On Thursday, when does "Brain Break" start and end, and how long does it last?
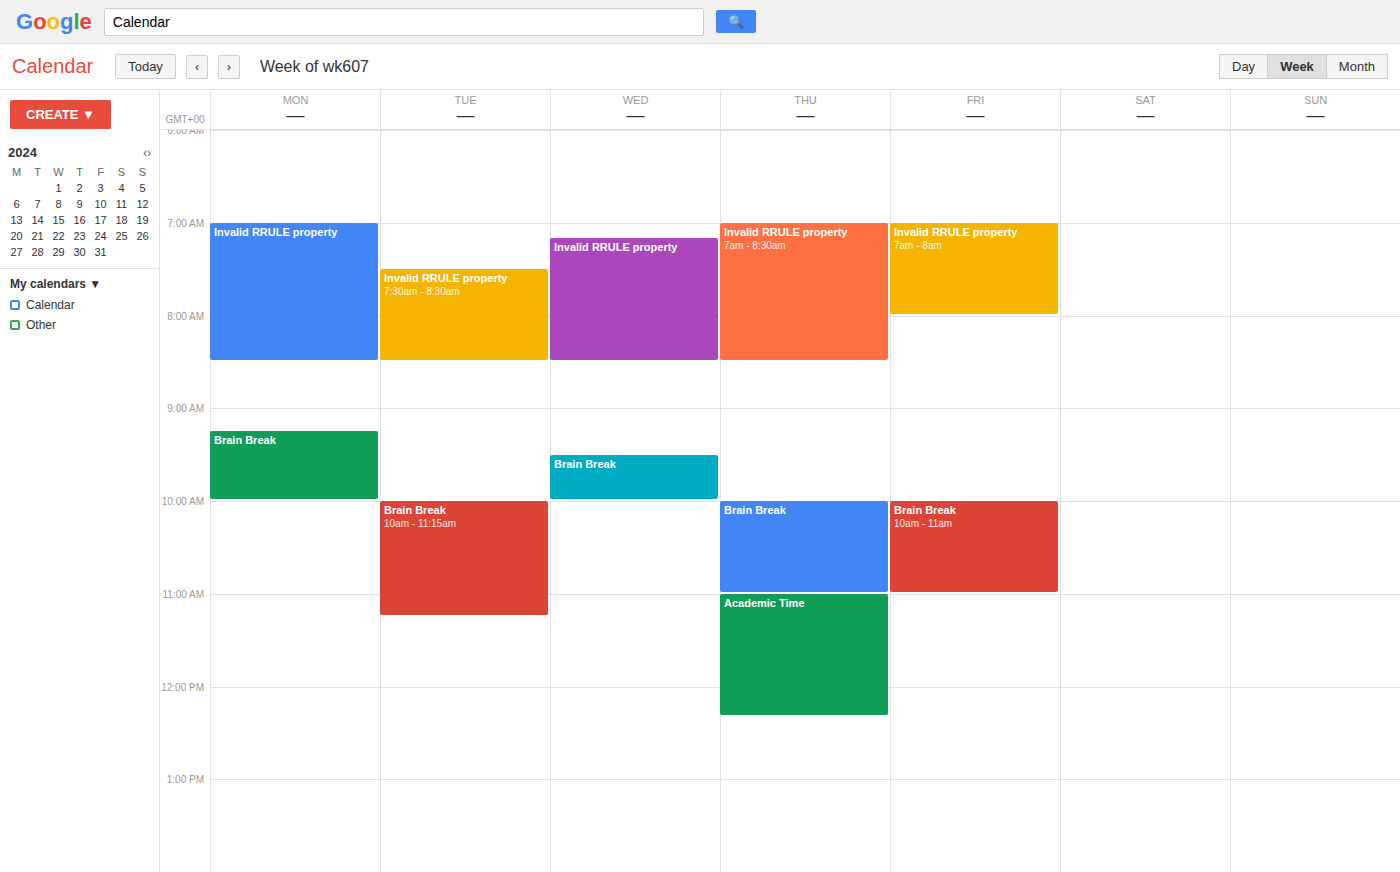
10:00 AM to 11:00 AM, 1 hour